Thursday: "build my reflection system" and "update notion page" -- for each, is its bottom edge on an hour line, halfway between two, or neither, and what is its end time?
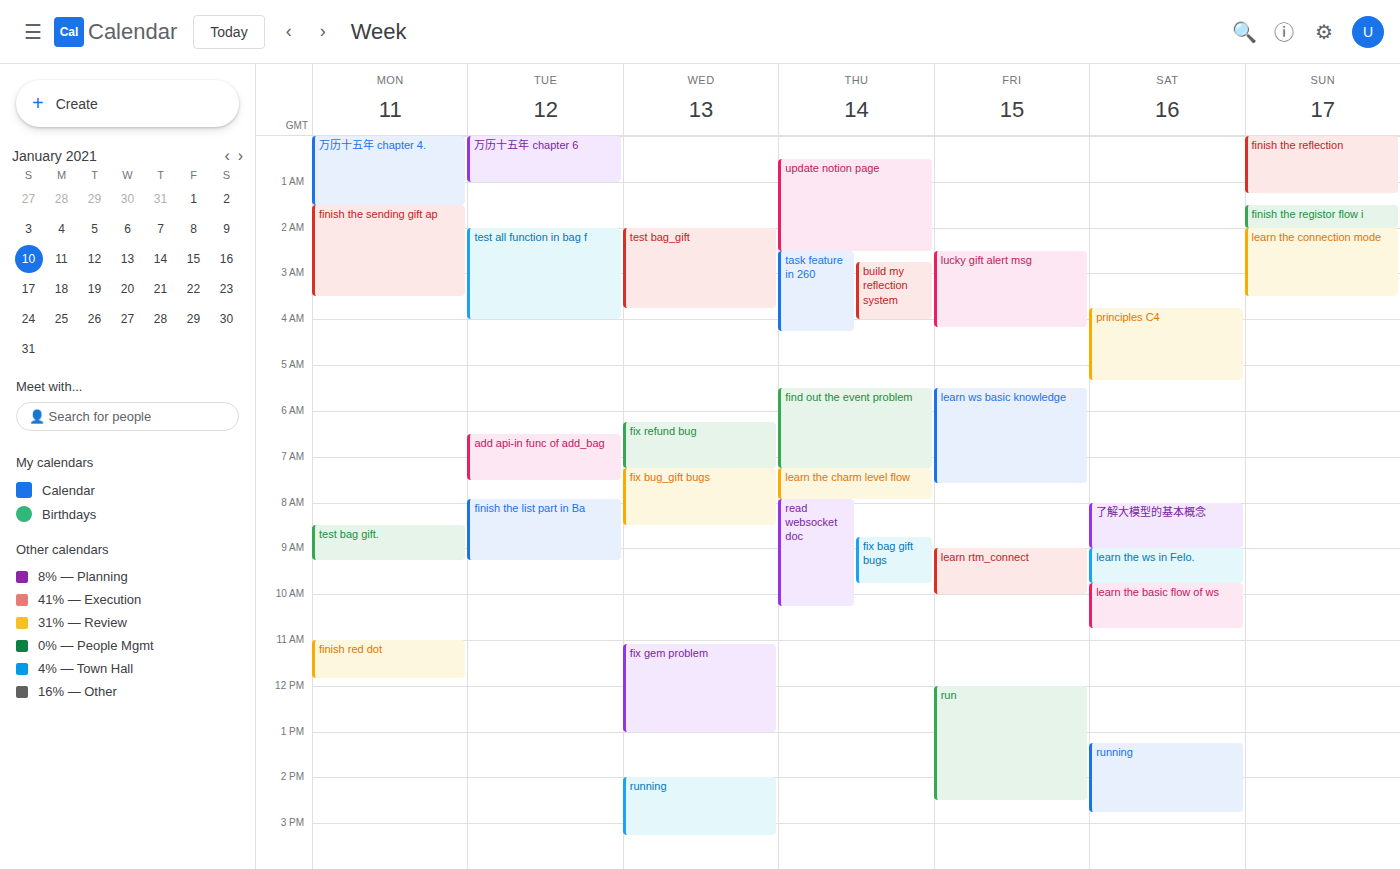
"build my reflection system": 4:00 AM, exactly on the 4 AM line. "update notion page": 2:30 AM, halfway between the 2 AM and 3 AM lines.